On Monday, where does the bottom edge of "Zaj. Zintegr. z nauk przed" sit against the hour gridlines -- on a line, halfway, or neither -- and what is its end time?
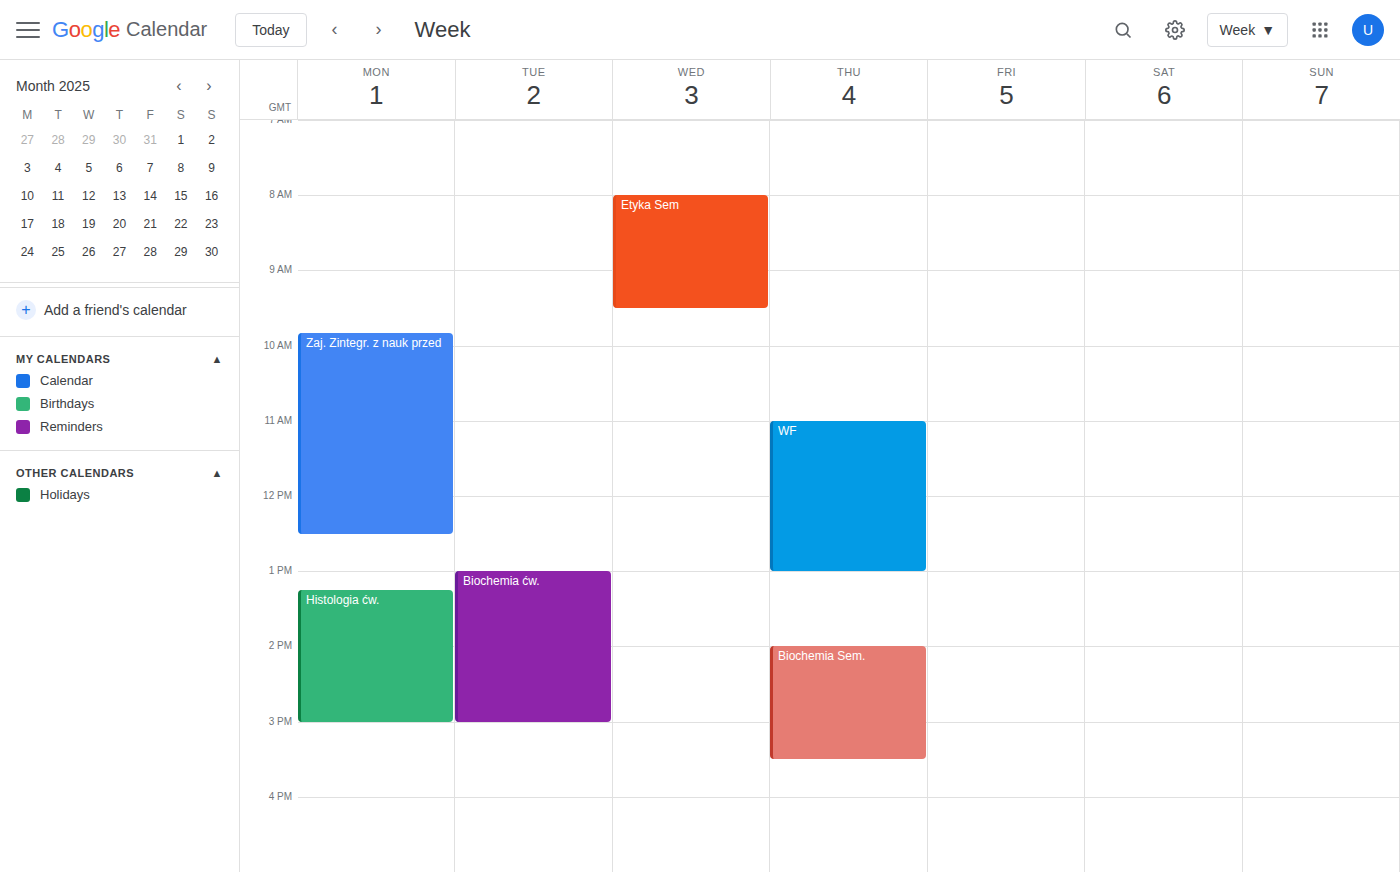
12:30 PM -- halfway between the 12 PM and 1 PM lines.